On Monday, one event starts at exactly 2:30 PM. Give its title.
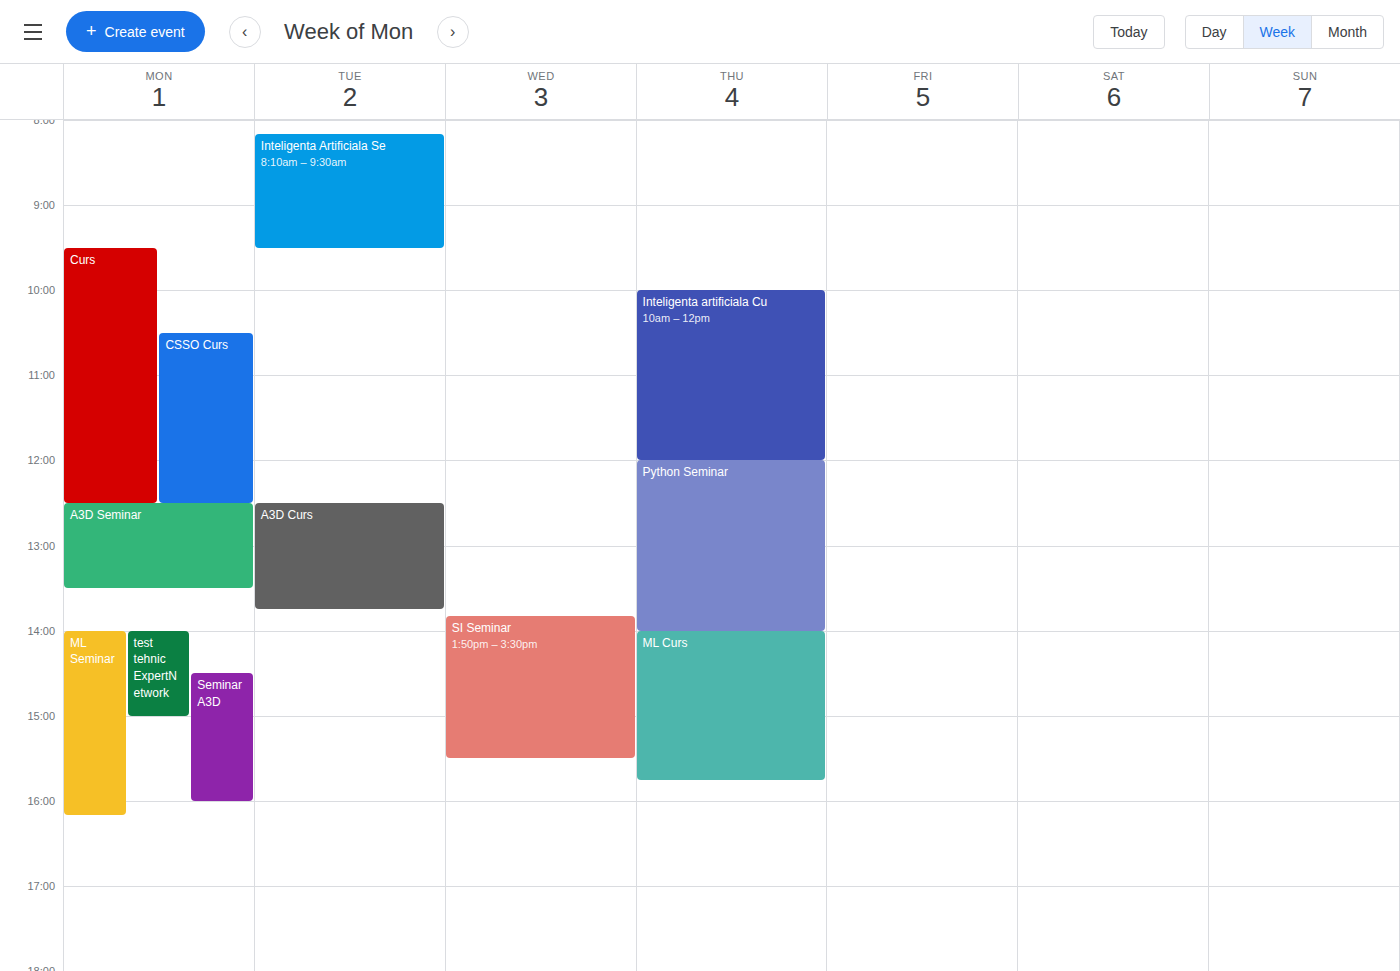
"Seminar A3D"